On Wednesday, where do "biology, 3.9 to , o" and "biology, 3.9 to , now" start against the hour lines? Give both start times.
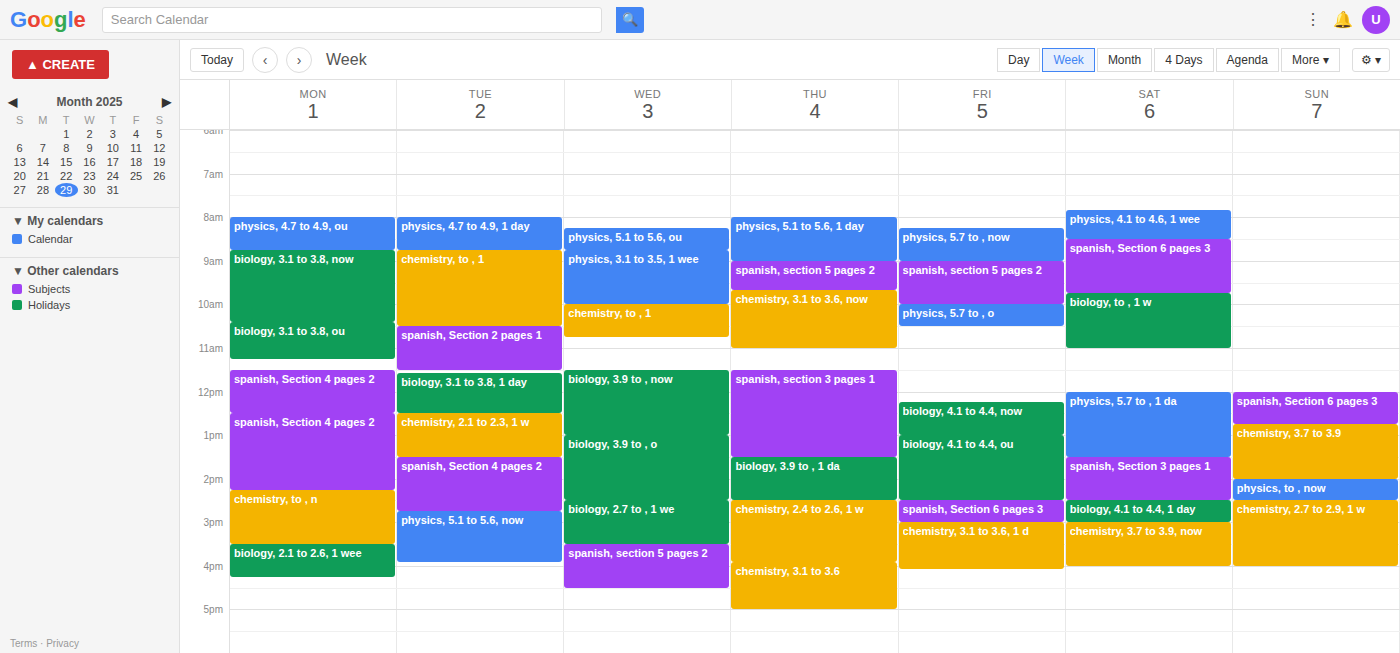
"biology, 3.9 to , o": 1:00 PM, exactly on the 1 PM line. "biology, 3.9 to , now": 11:30 AM, halfway between the 11 AM and 12 PM lines.